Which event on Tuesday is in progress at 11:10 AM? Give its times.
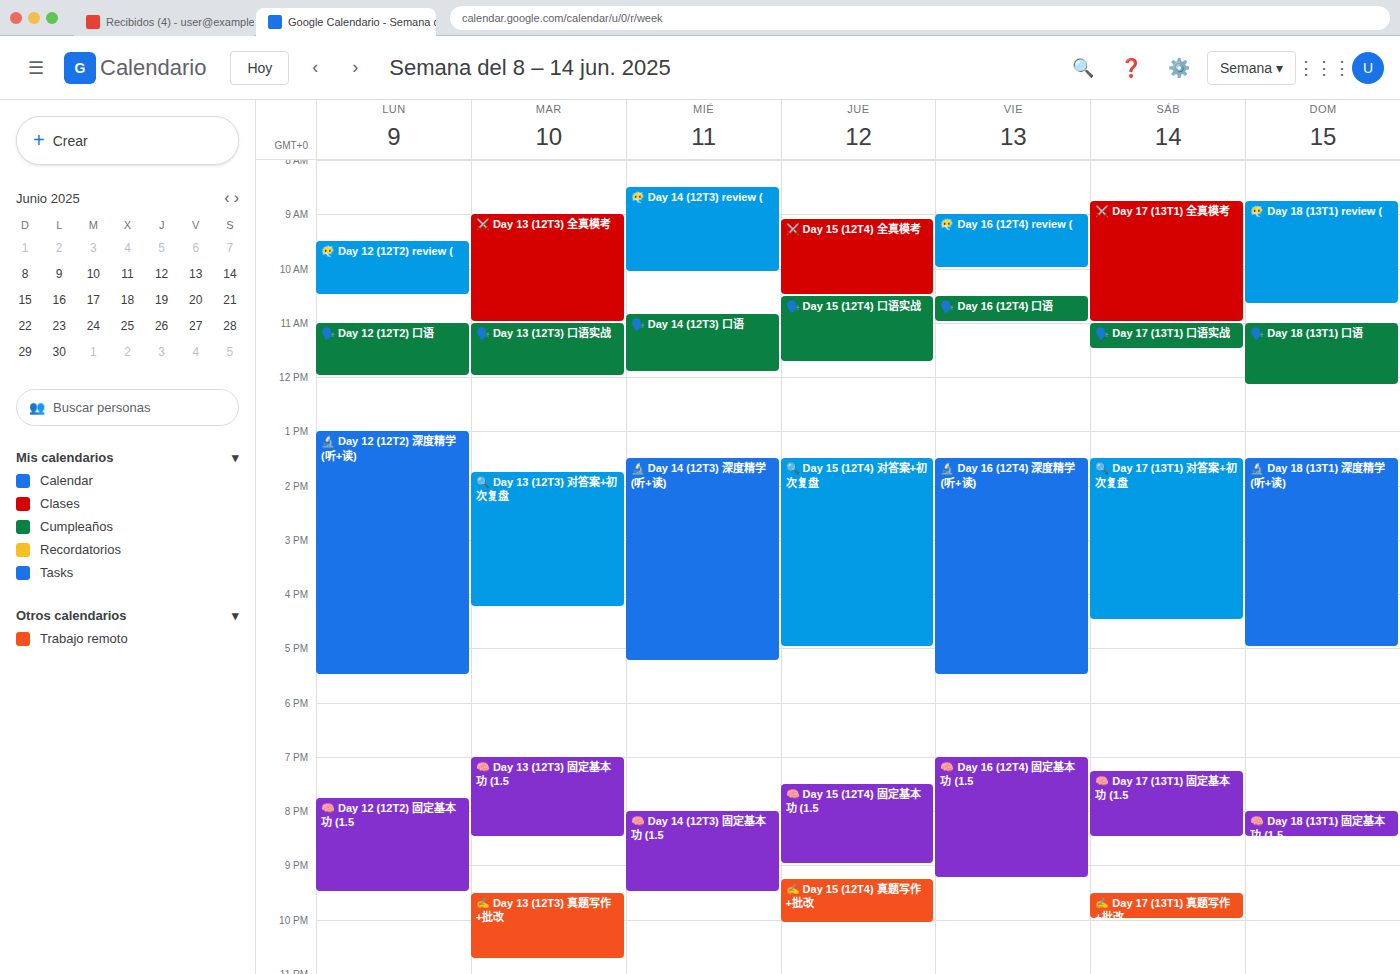
"🗣️ Day 13 (12T3) 口语实战", 11:00 AM to 12:00 PM